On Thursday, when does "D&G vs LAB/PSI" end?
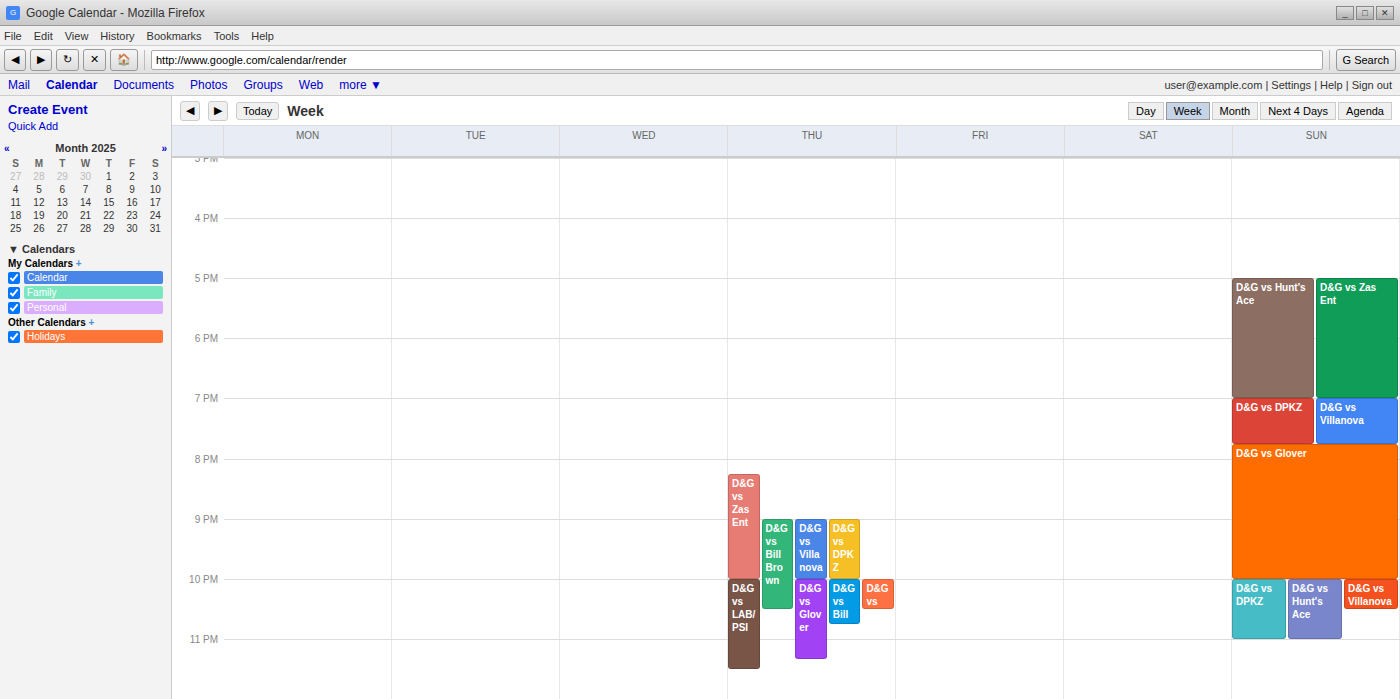
11:30 PM